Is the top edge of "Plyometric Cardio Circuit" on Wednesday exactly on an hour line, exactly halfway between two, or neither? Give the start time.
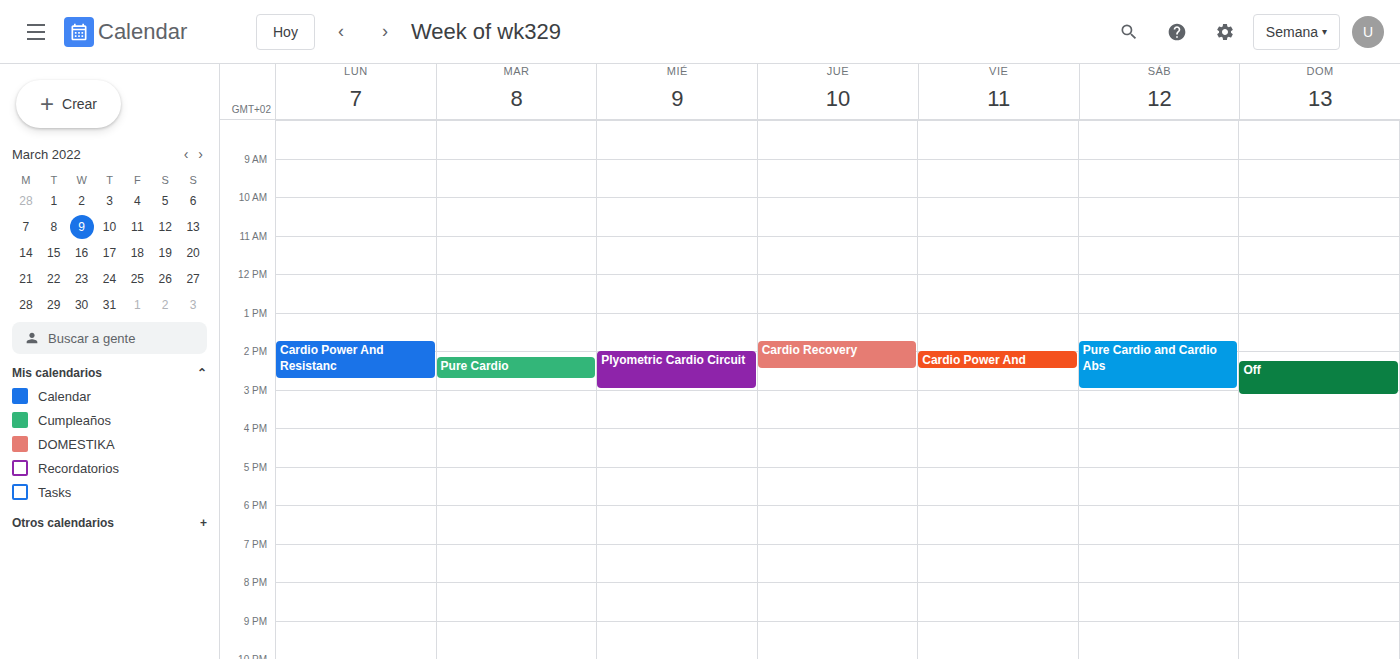
14:00 -- exactly on the 14:00 line.